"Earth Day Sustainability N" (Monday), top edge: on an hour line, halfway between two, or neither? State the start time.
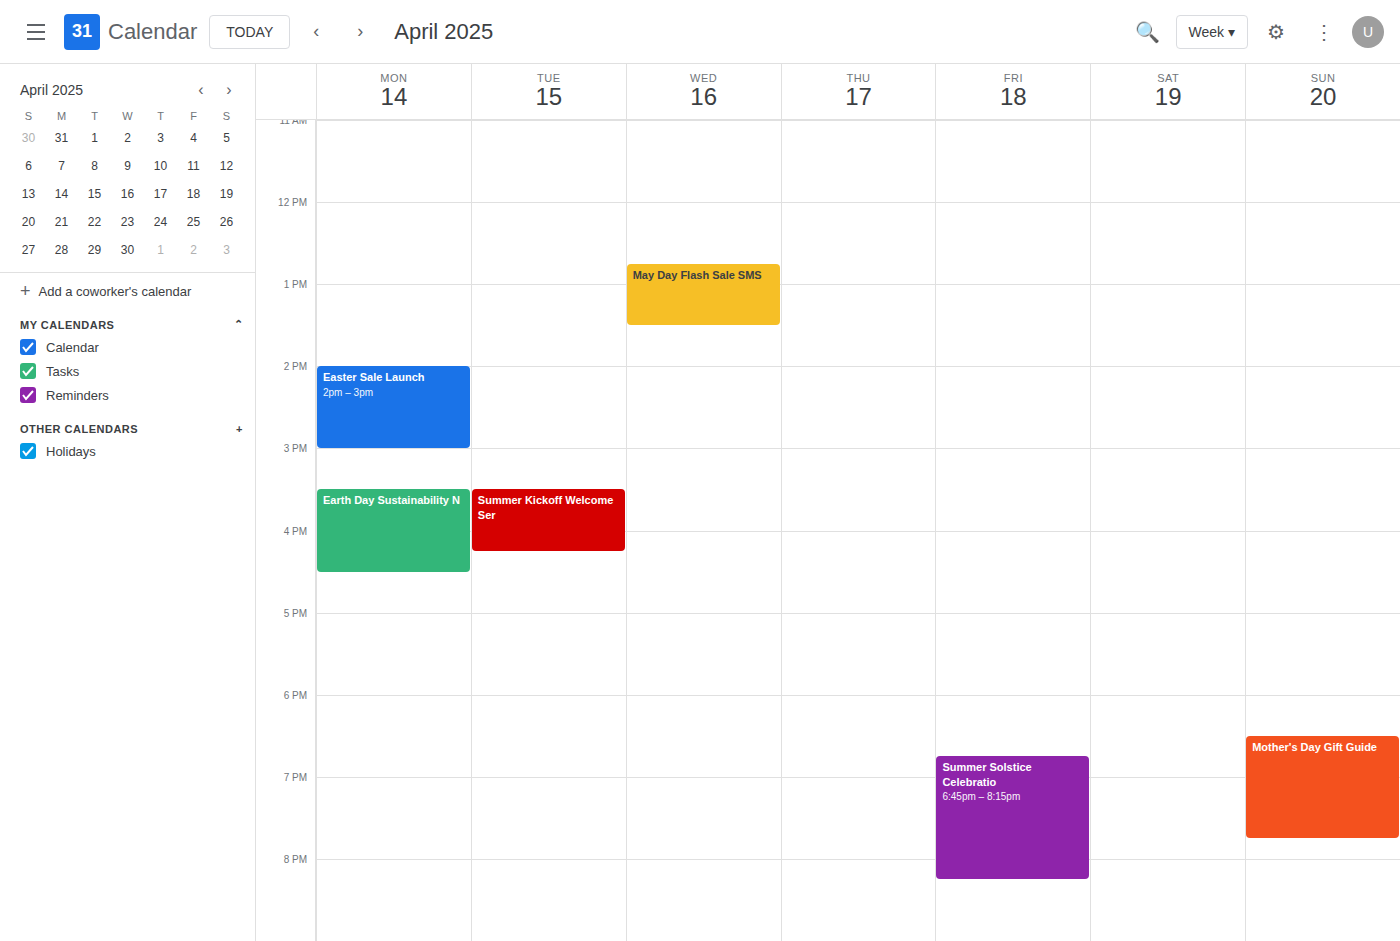
3:30 PM -- halfway between the 3 PM and 4 PM lines.